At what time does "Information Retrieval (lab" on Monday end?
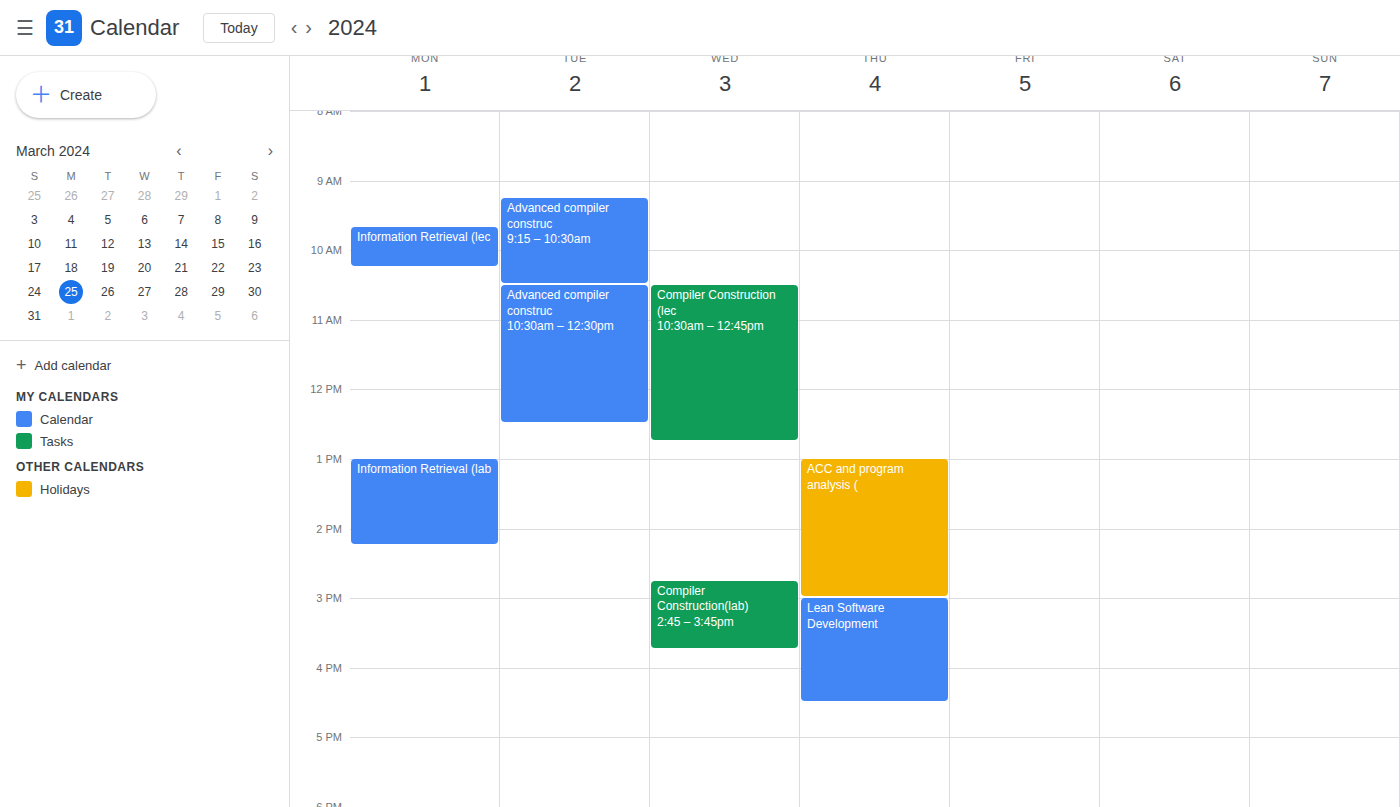
2:15 PM